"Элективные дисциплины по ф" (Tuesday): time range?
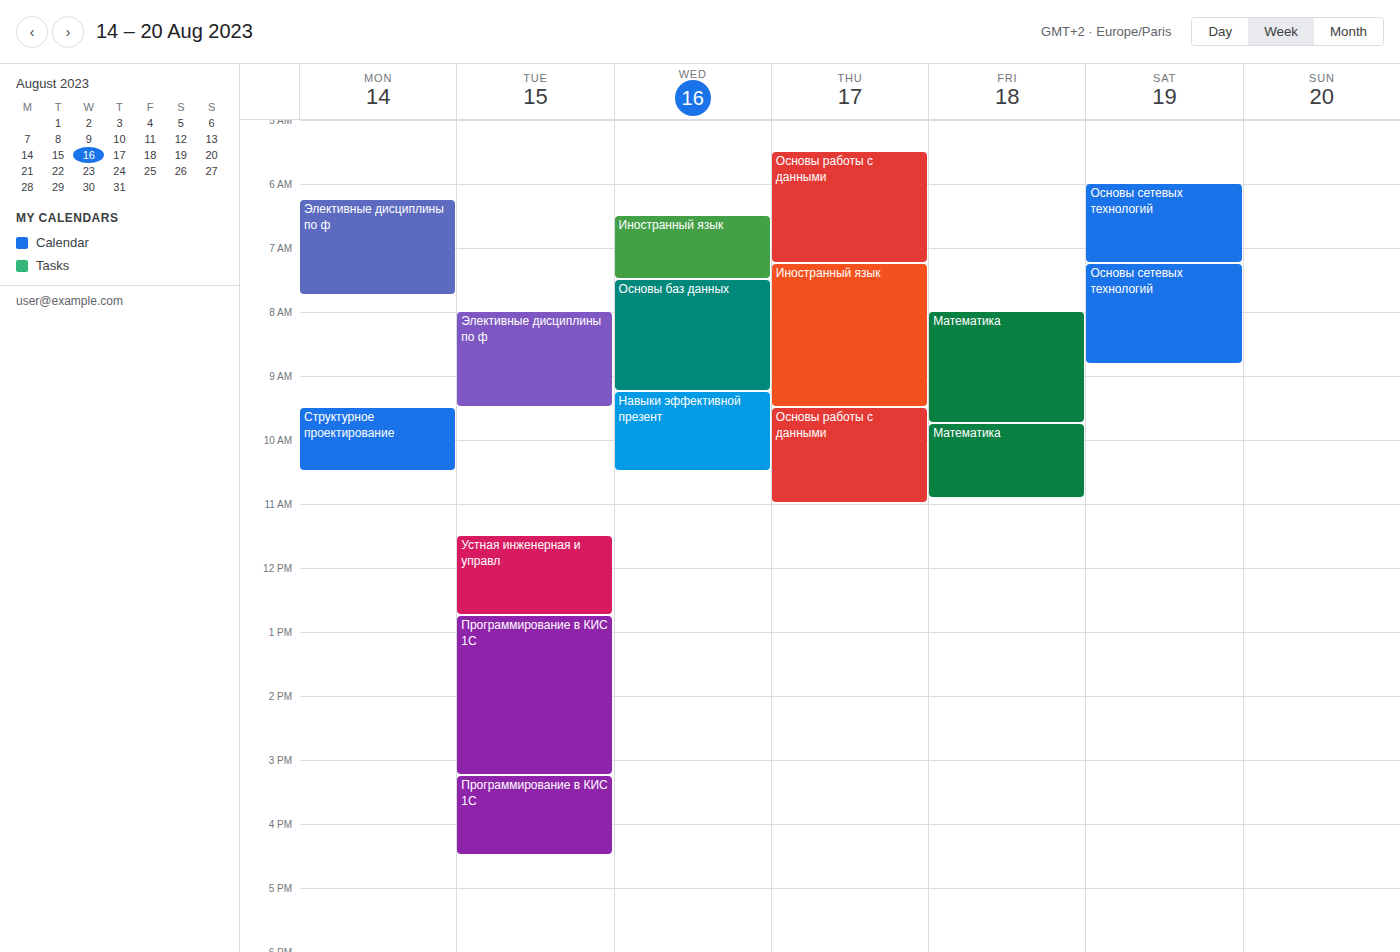
8:00 AM to 9:30 AM